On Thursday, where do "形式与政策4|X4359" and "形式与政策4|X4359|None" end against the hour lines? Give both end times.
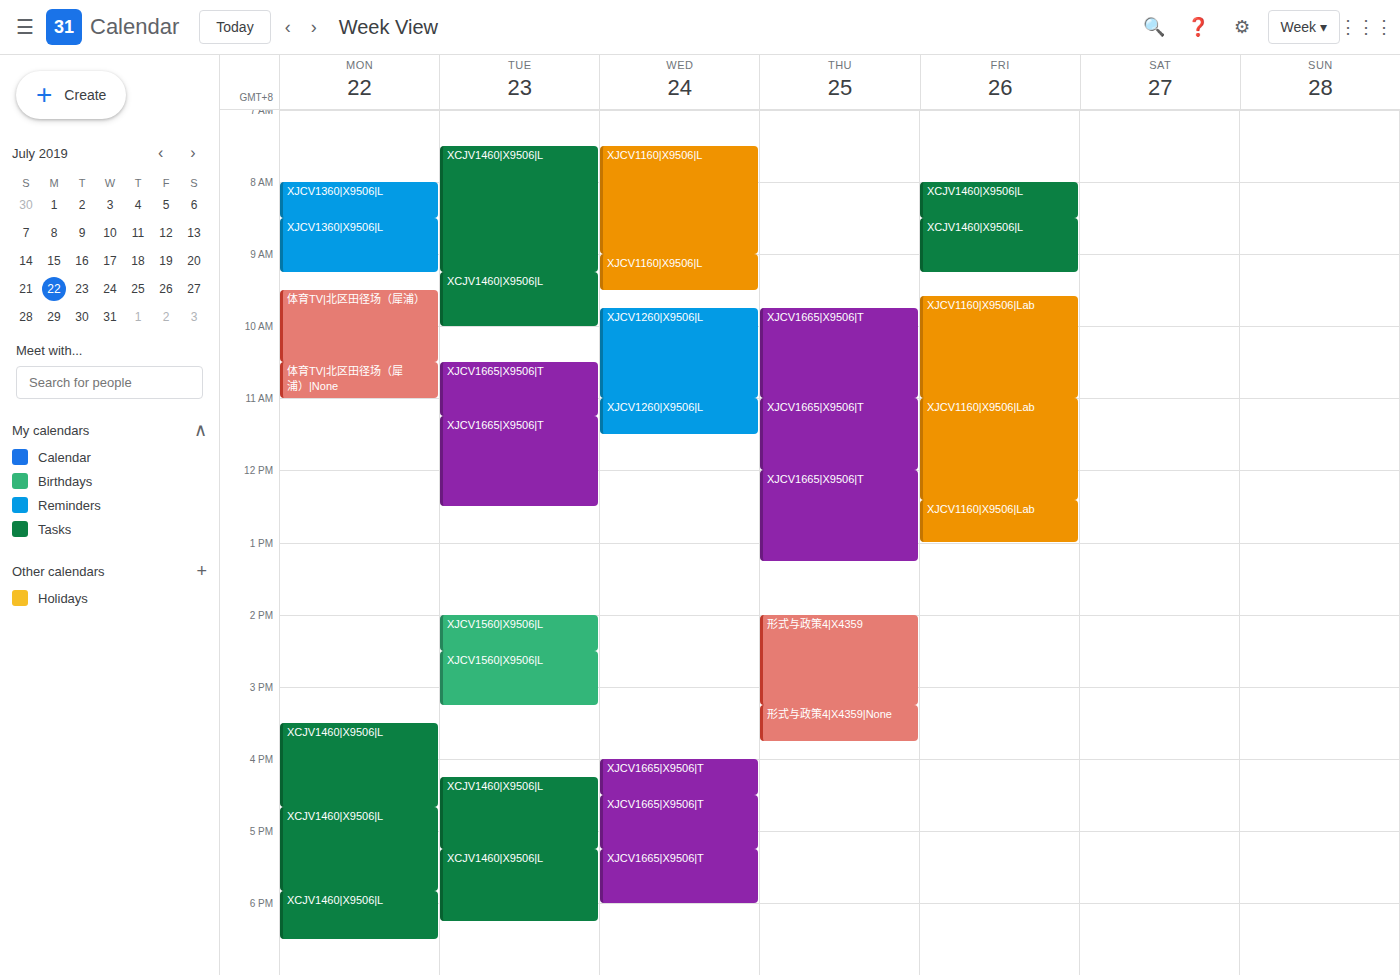
"形式与政策4|X4359": 3:15 PM, neither: a quarter of the way from the 3 PM line to the 4 PM line. "形式与政策4|X4359|None": 3:45 PM, neither: three quarters of the way from the 3 PM line to the 4 PM line.